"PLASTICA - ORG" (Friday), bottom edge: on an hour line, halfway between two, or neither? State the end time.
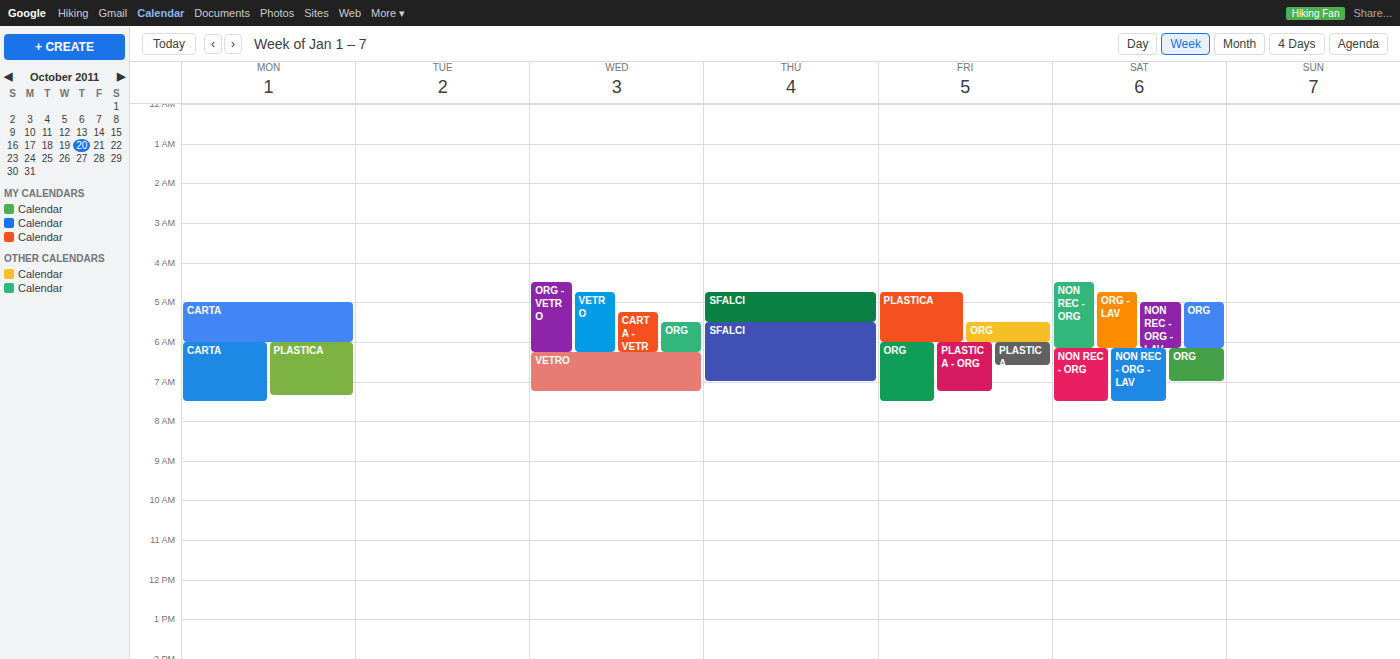
07:15 -- neither: a quarter of the way from the 07:00 line to the 08:00 line.